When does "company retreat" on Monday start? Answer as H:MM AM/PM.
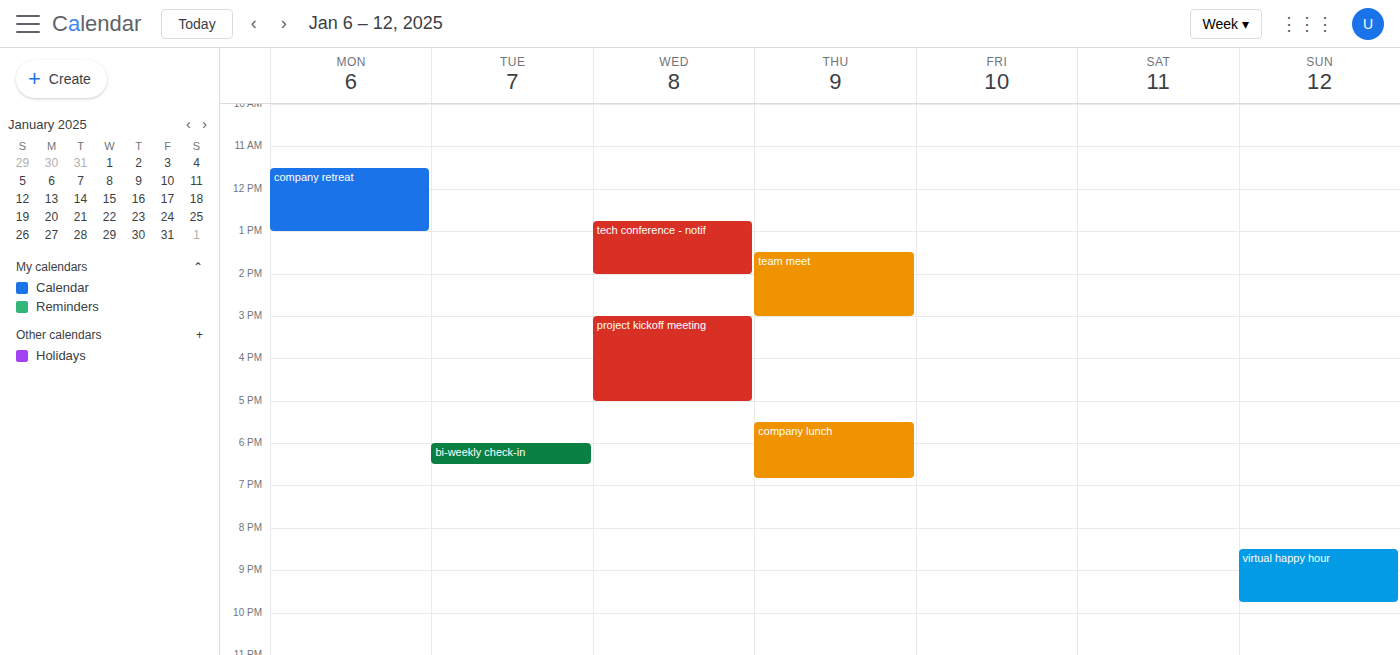
11:30 AM